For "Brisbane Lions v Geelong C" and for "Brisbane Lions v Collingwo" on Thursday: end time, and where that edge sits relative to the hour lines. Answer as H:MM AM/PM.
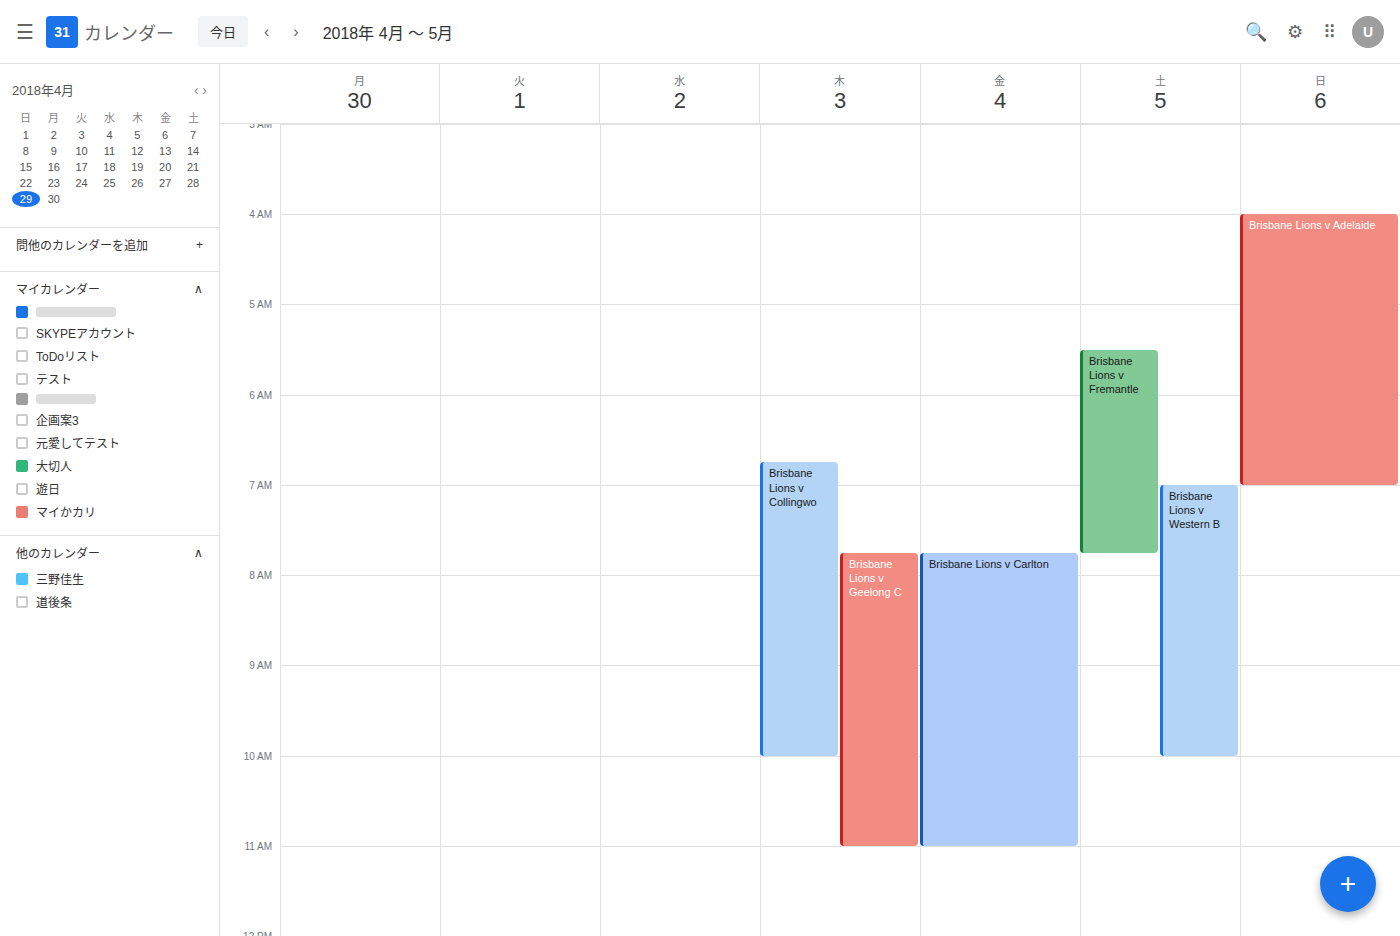
"Brisbane Lions v Geelong C": 11:00 AM, exactly on the 11 AM line. "Brisbane Lions v Collingwo": 10:00 AM, exactly on the 10 AM line.